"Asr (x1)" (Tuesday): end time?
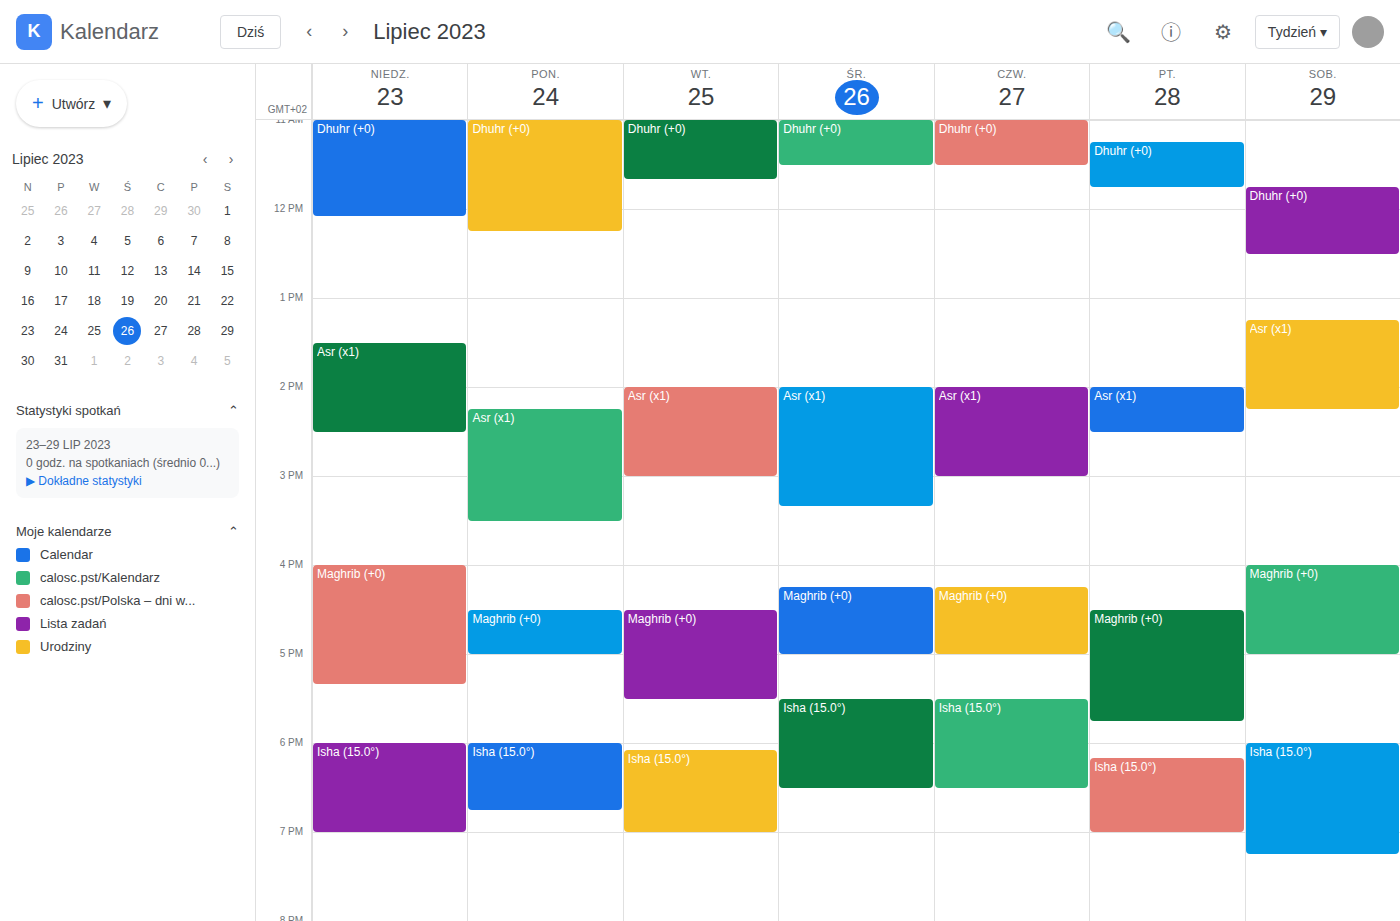
3:00 PM